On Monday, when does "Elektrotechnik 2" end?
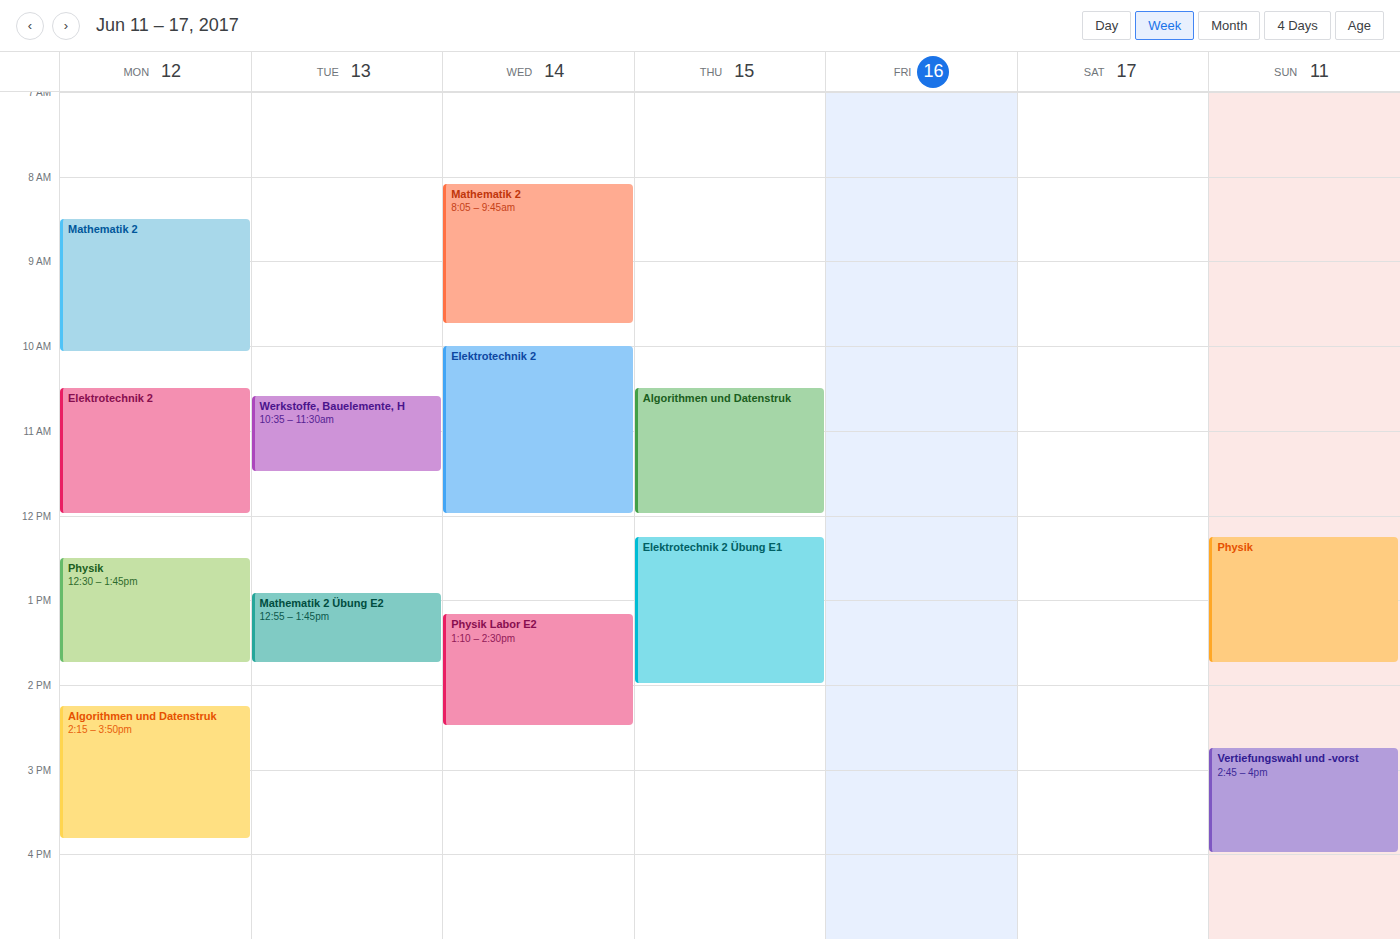
12:00 PM